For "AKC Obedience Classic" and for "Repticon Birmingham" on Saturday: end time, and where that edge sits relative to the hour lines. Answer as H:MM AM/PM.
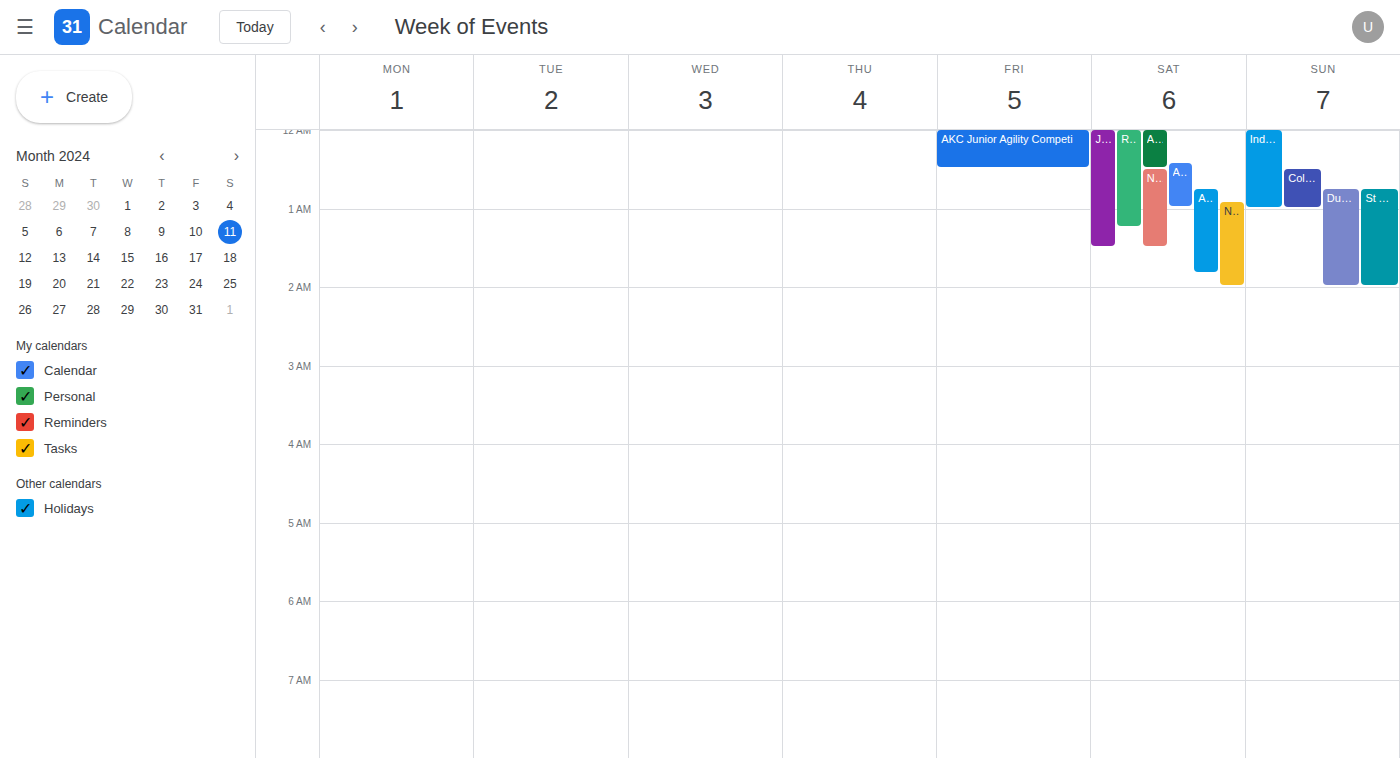
"AKC Obedience Classic": 12:30 AM, halfway between the 12 AM and 1 AM lines. "Repticon Birmingham": 1:15 AM, neither: a quarter of the way from the 1 AM line to the 2 AM line.